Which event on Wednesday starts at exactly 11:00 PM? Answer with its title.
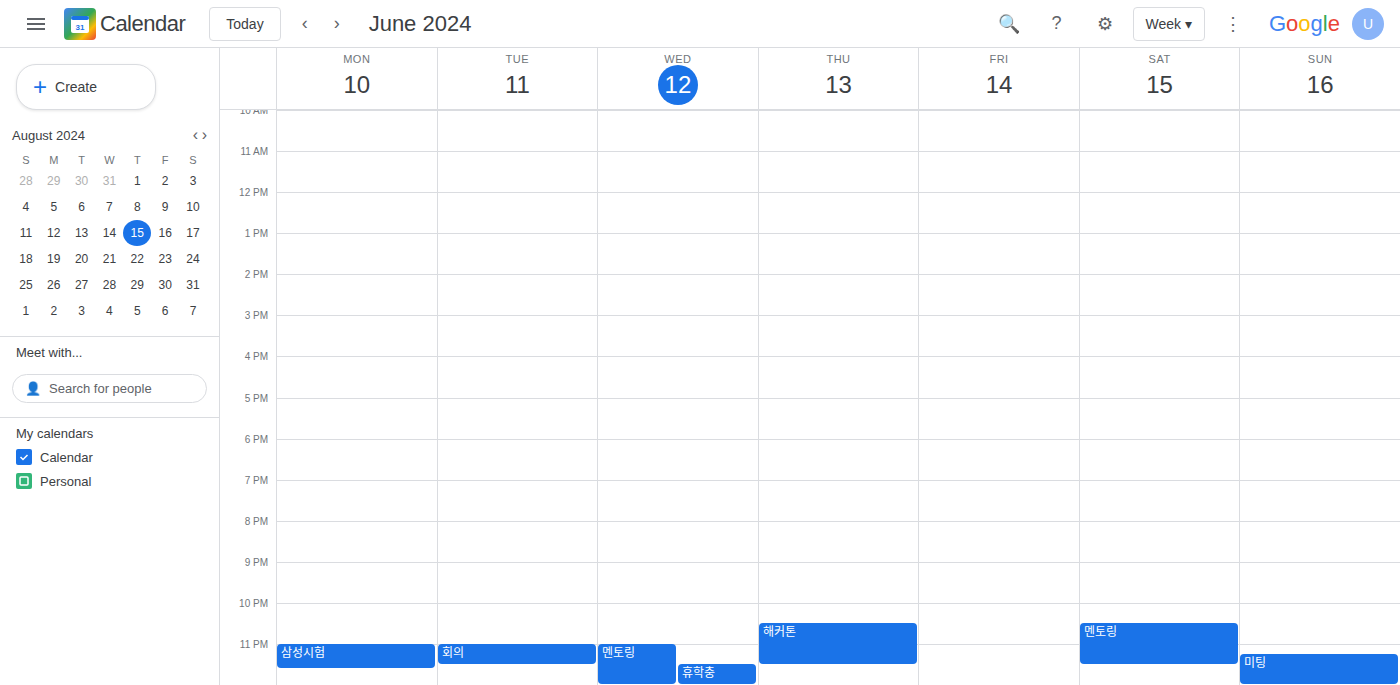
"멘토링"